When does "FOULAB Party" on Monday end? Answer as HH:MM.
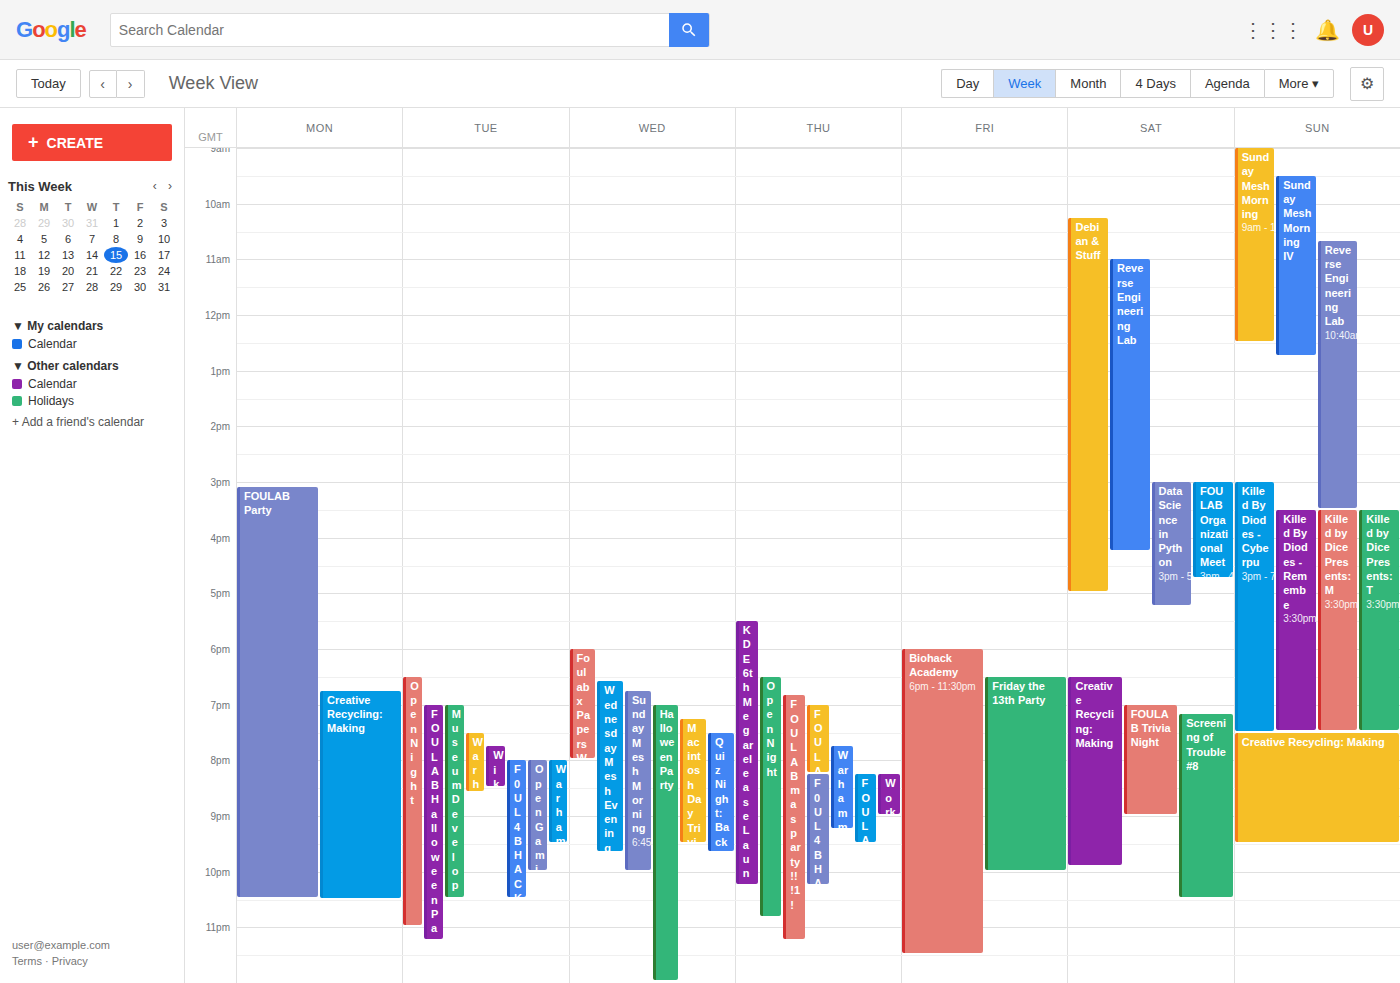
22:30